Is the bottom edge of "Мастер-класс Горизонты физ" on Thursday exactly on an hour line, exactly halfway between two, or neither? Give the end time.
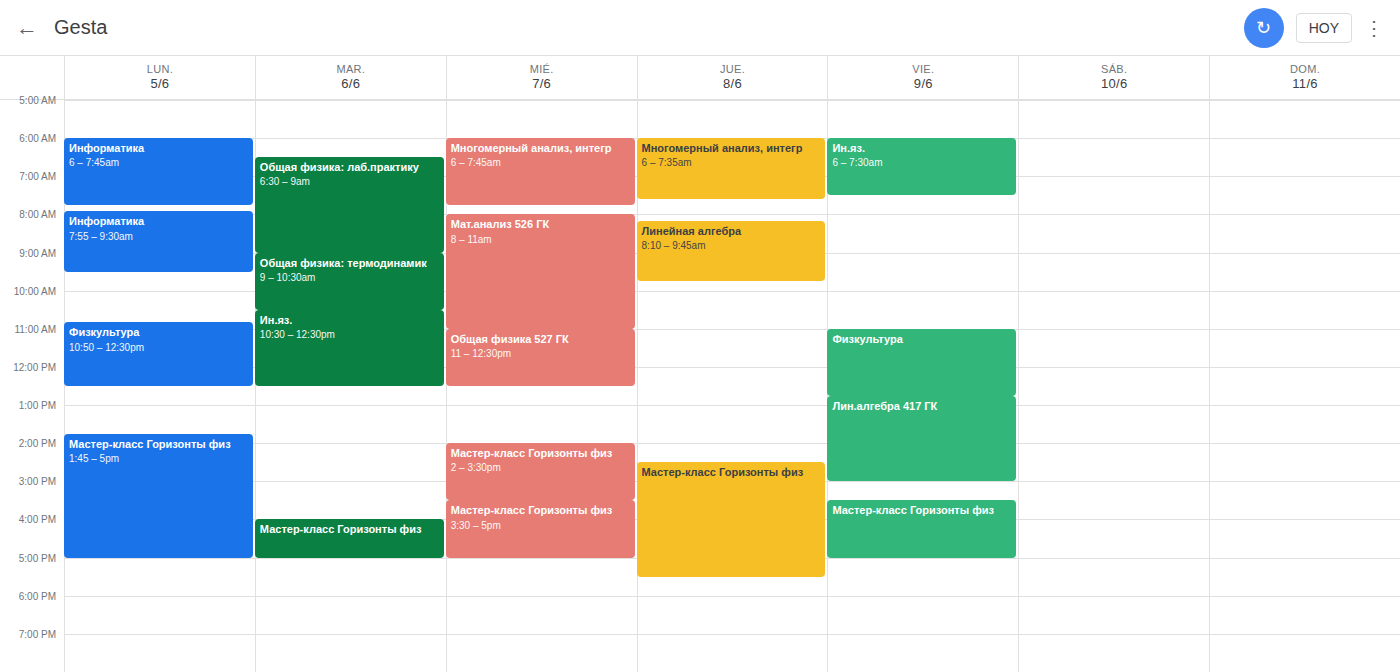
17:30 -- halfway between the 17:00 and 18:00 lines.